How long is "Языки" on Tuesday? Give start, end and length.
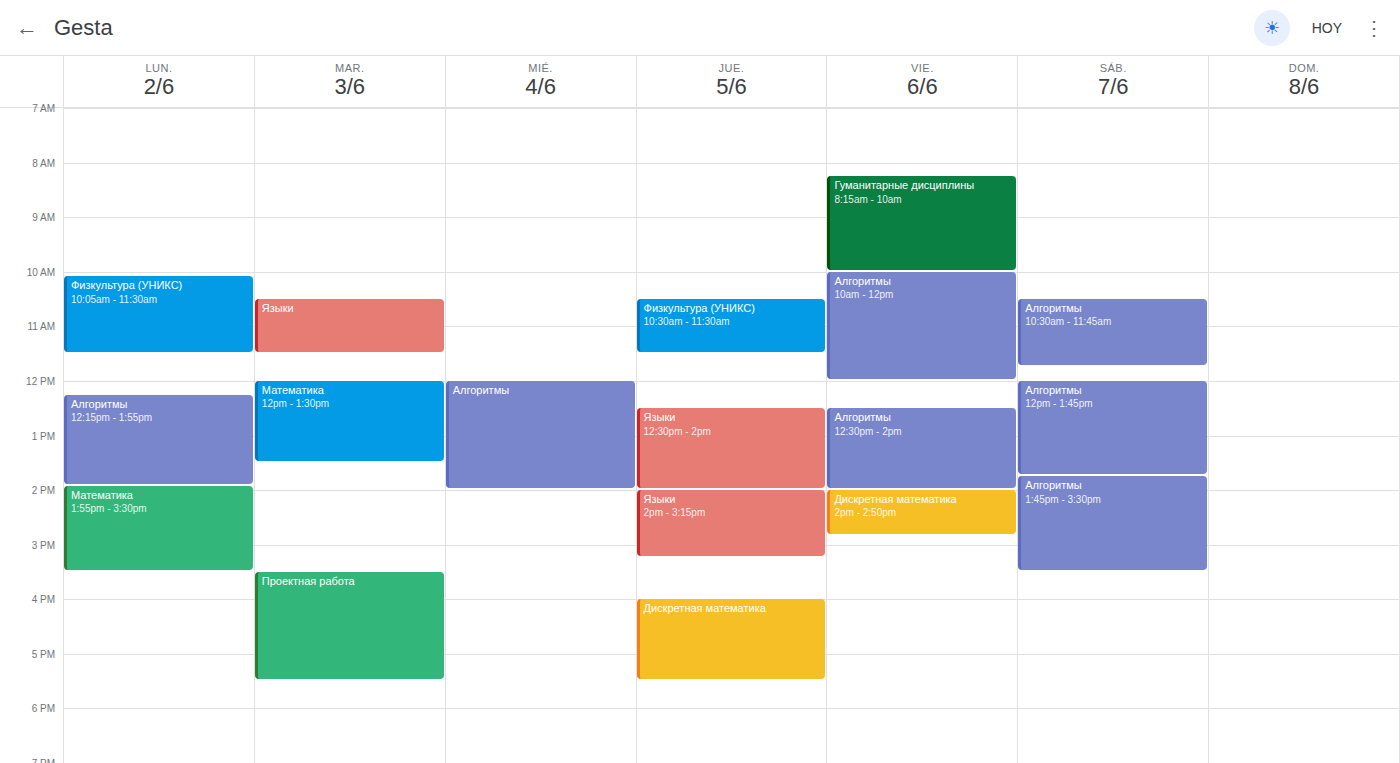
10:30 AM to 11:30 AM, 1 hour